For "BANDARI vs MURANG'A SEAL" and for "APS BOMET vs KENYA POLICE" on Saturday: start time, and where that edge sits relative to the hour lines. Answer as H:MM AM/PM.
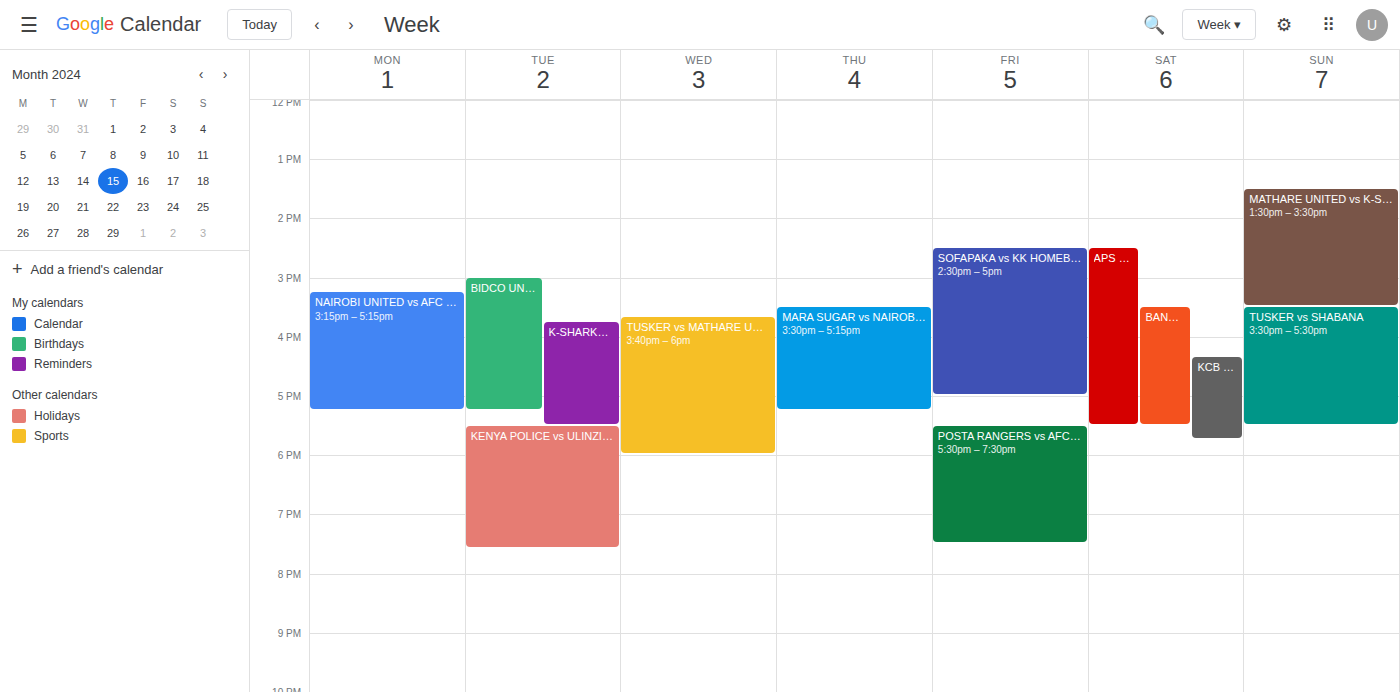
"BANDARI vs MURANG'A SEAL": 3:30 PM, halfway between the 3 PM and 4 PM lines. "APS BOMET vs KENYA POLICE": 2:30 PM, halfway between the 2 PM and 3 PM lines.